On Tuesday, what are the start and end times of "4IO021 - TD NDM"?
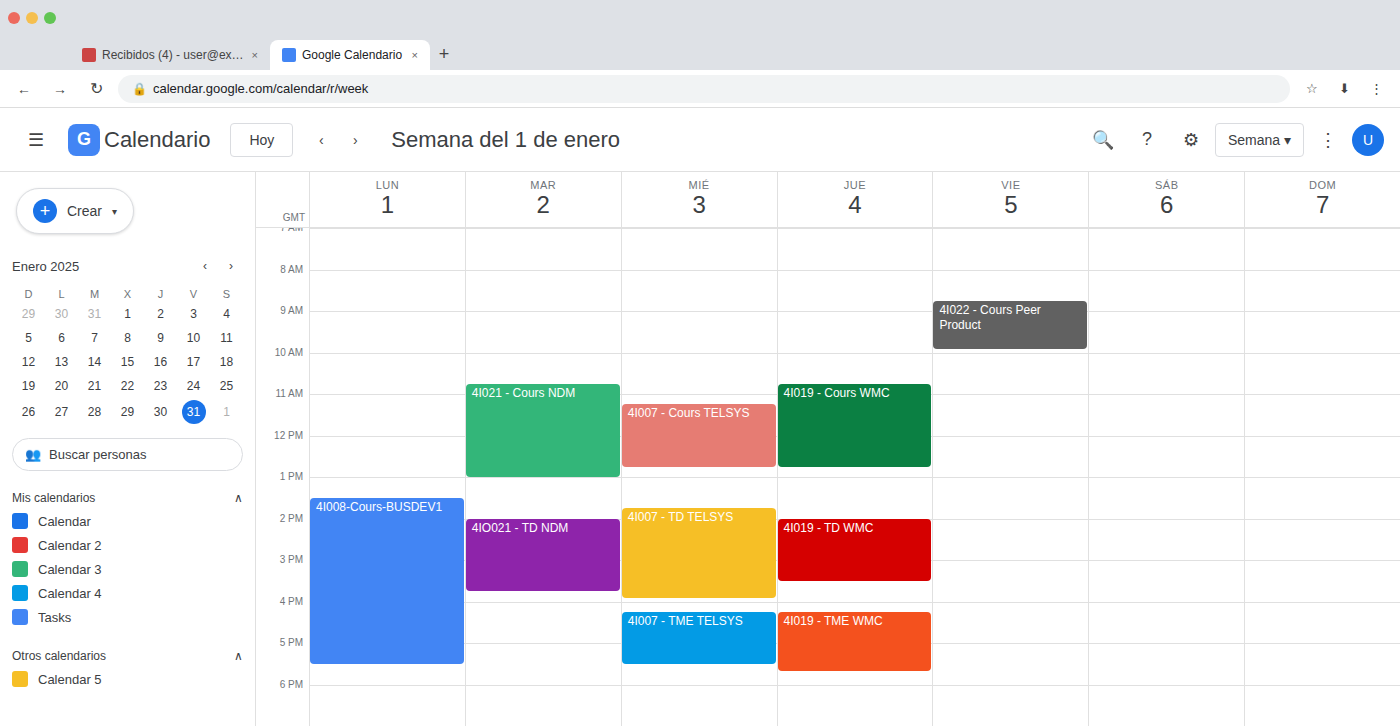
2:00 PM to 3:45 PM